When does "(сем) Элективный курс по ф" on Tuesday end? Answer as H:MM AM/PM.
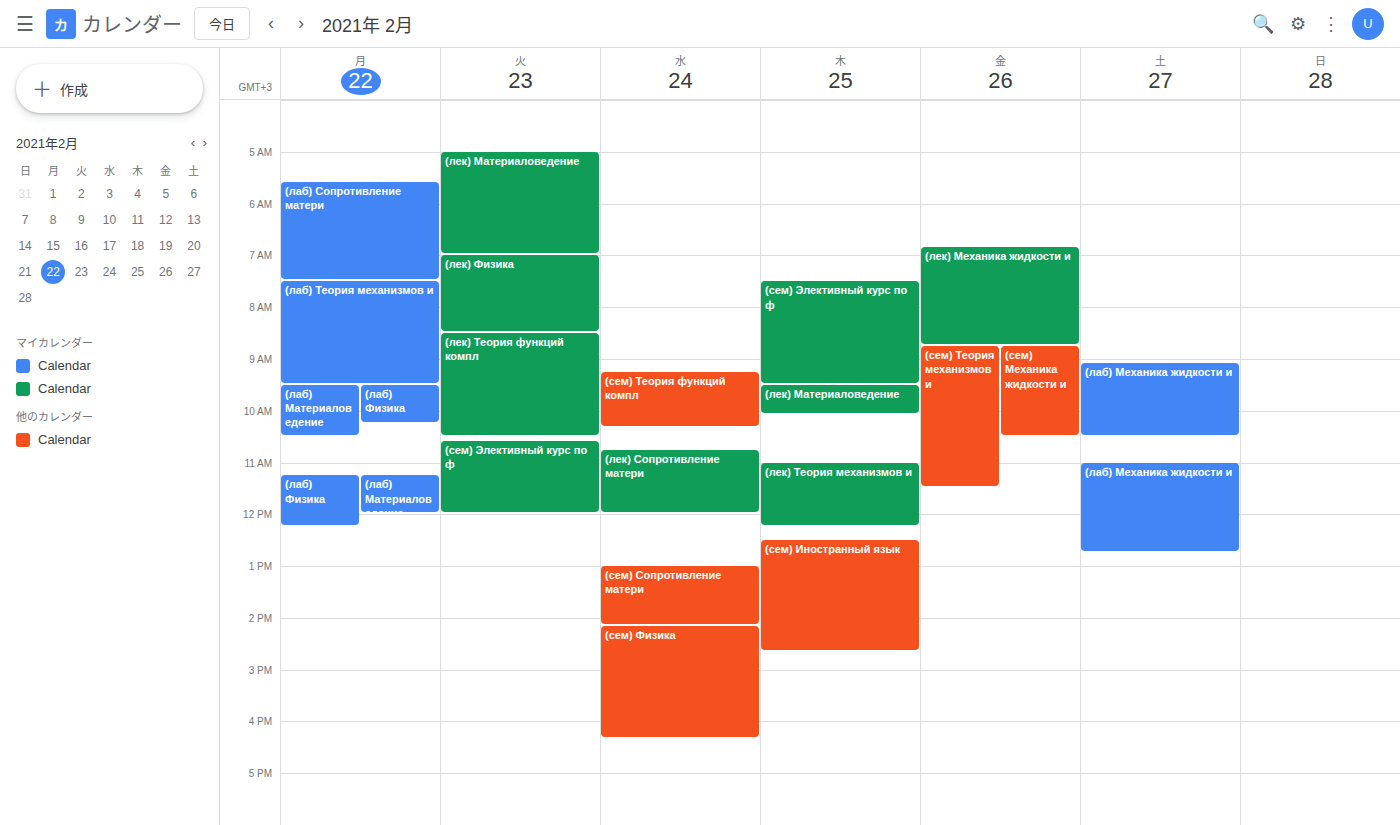
12:00 PM